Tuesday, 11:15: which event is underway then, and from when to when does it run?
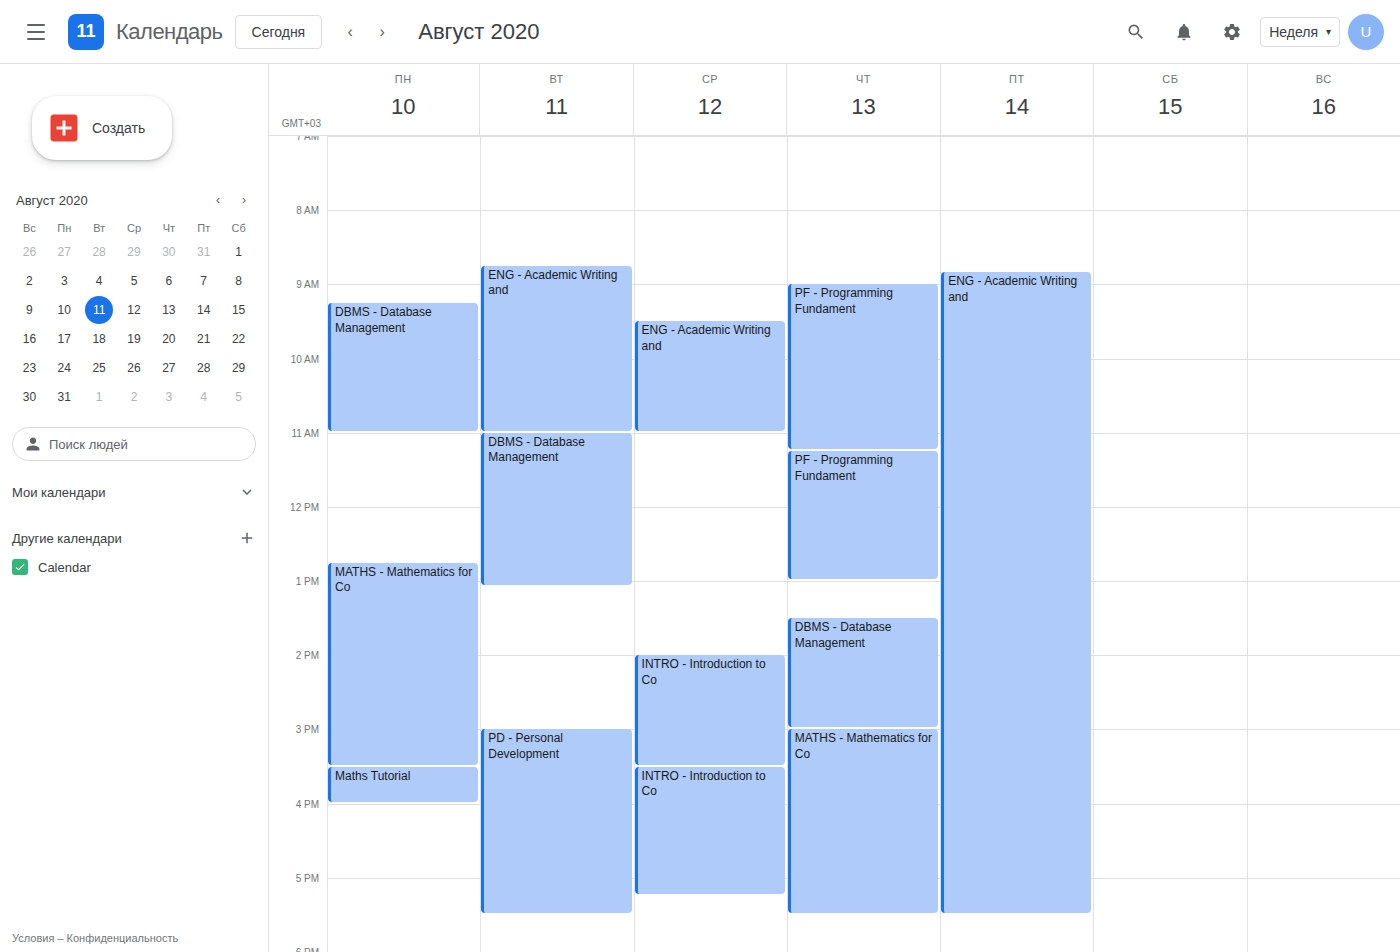
"DBMS - Database Management", 11:00 to 13:05